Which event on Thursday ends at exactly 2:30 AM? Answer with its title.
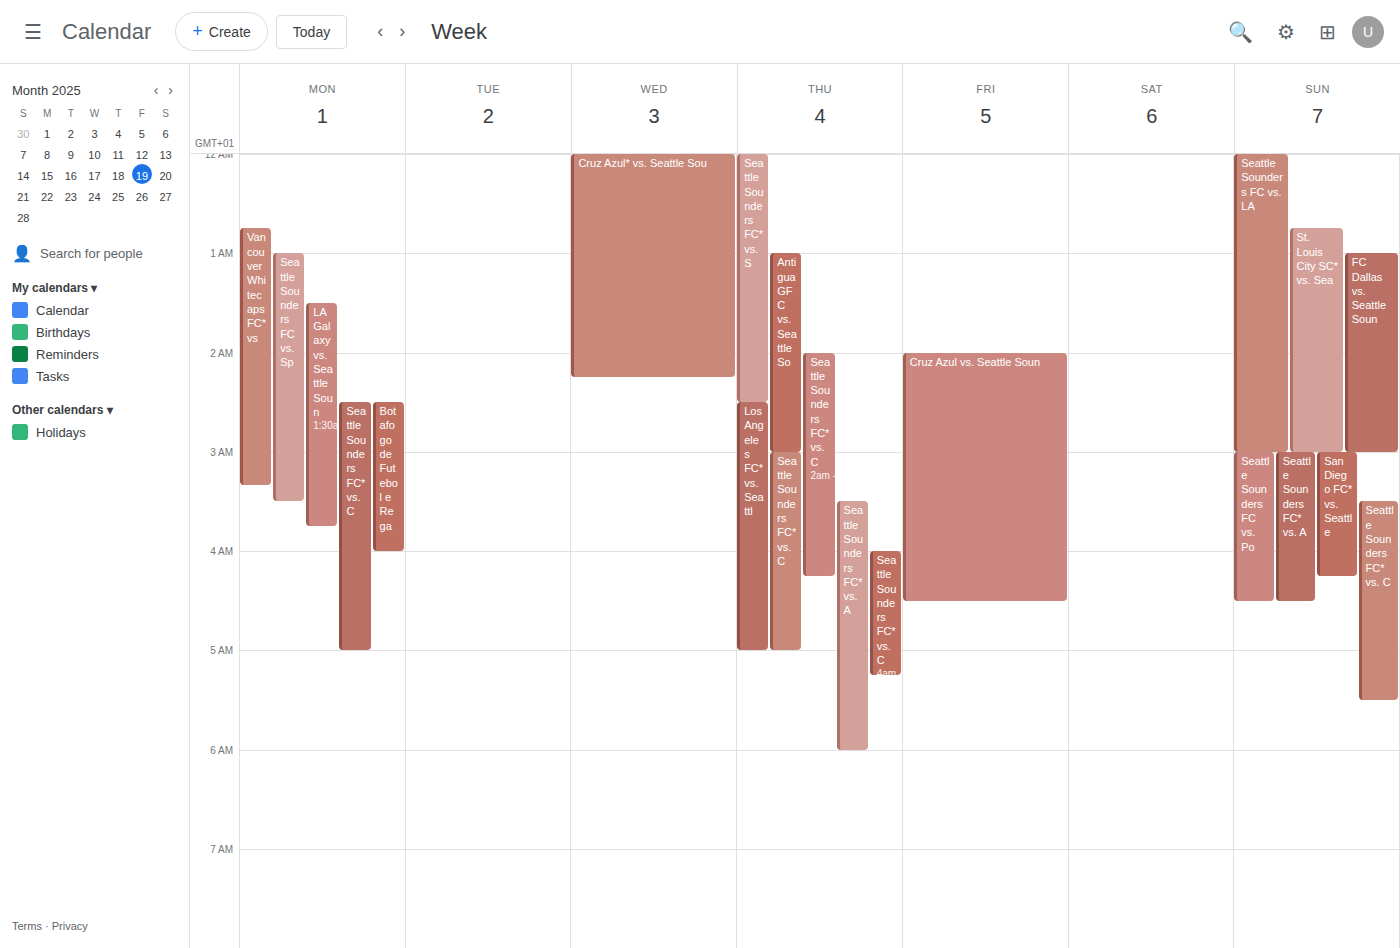
"Seattle Sounders FC* vs. S"